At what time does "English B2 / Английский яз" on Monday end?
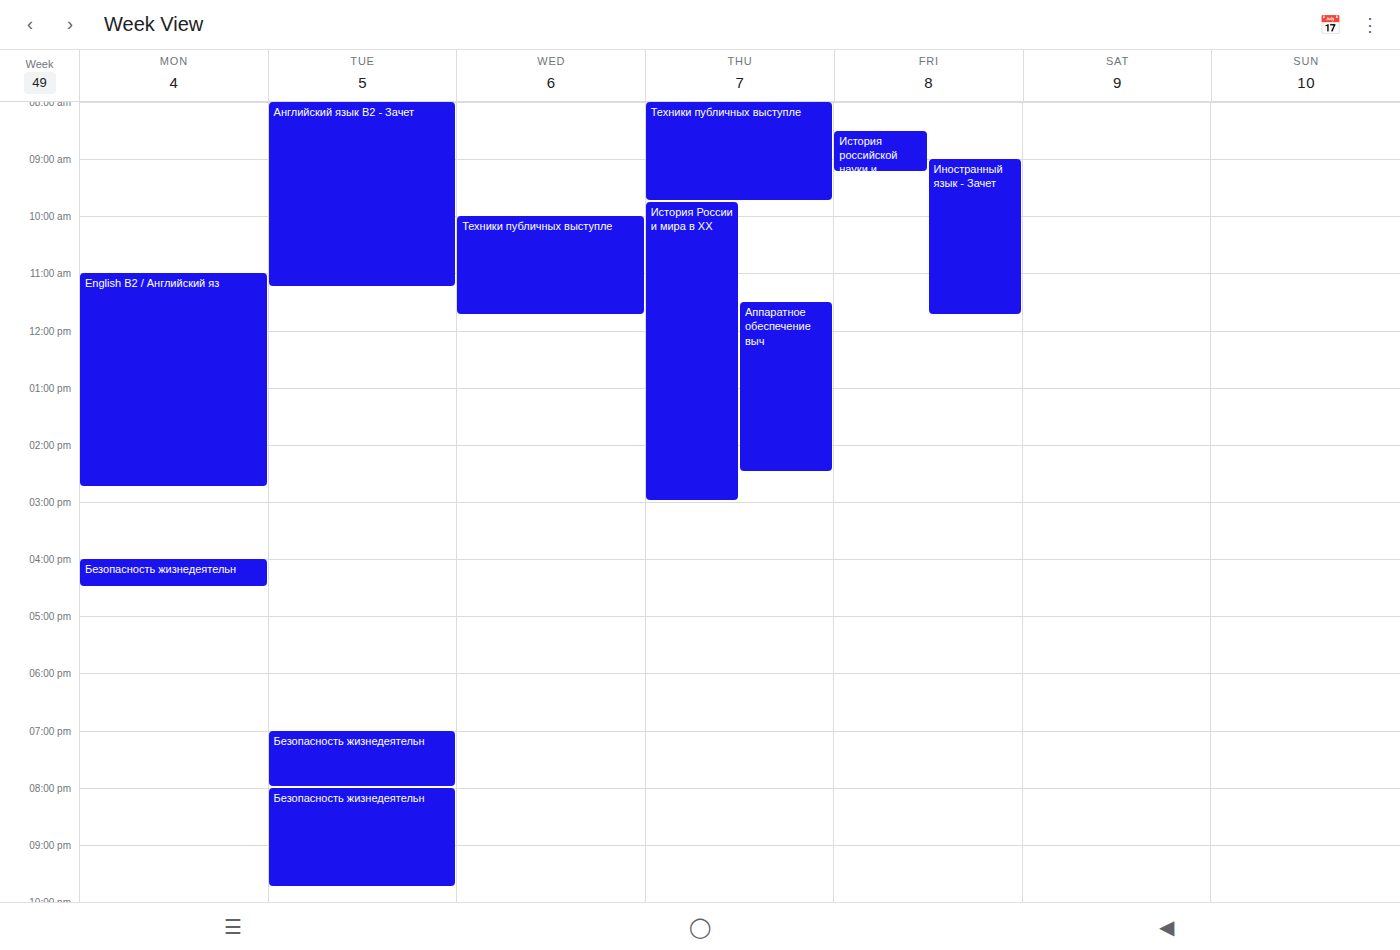
2:45 PM